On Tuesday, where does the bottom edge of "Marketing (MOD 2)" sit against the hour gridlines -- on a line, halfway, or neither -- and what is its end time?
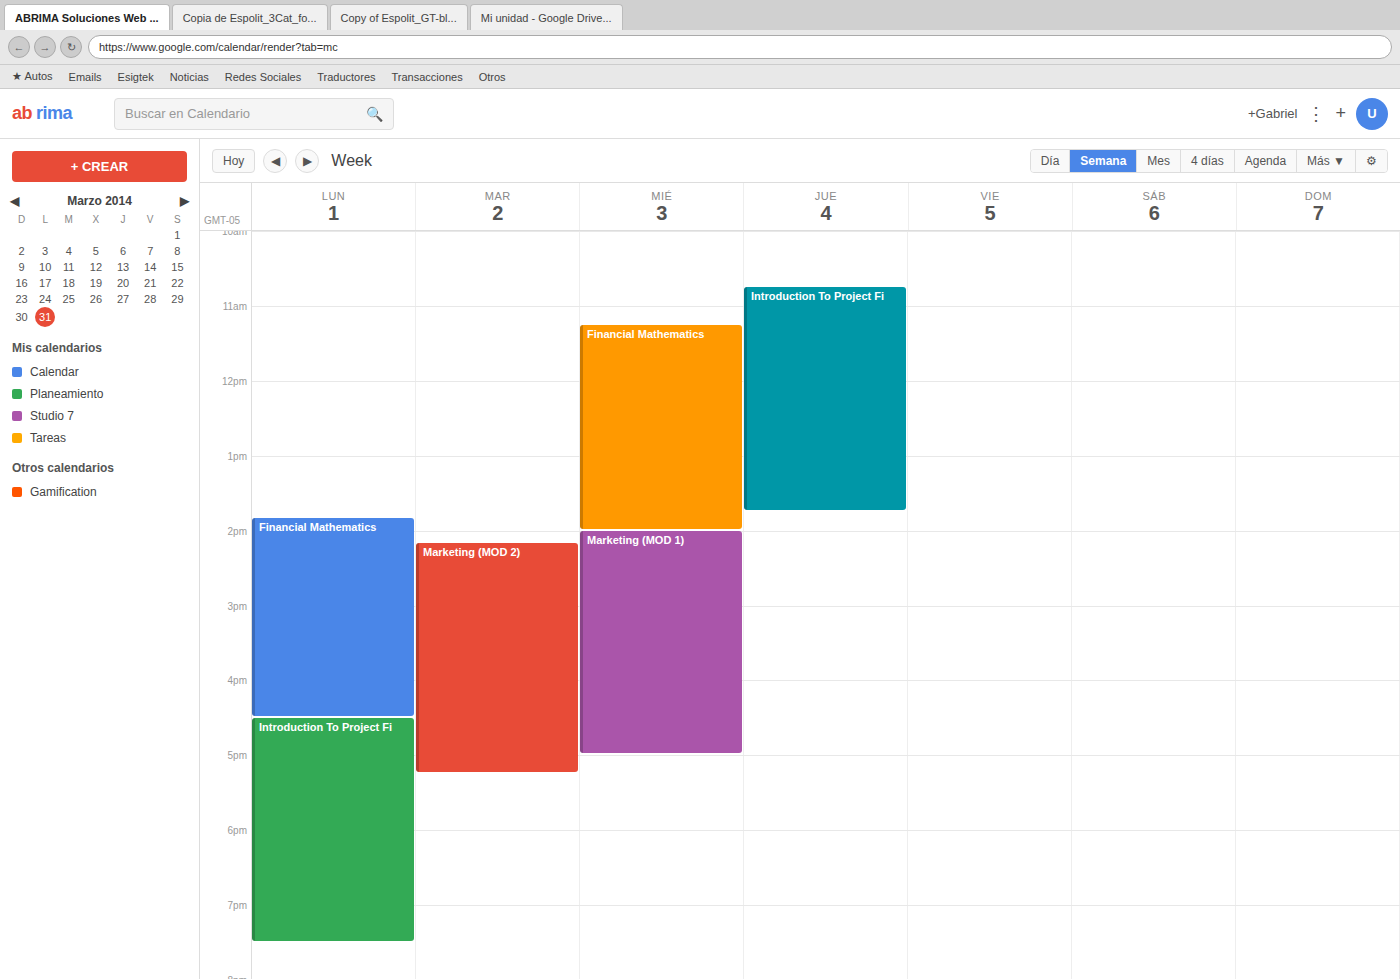
5:15 PM -- neither: a quarter of the way from the 5 PM line to the 6 PM line.